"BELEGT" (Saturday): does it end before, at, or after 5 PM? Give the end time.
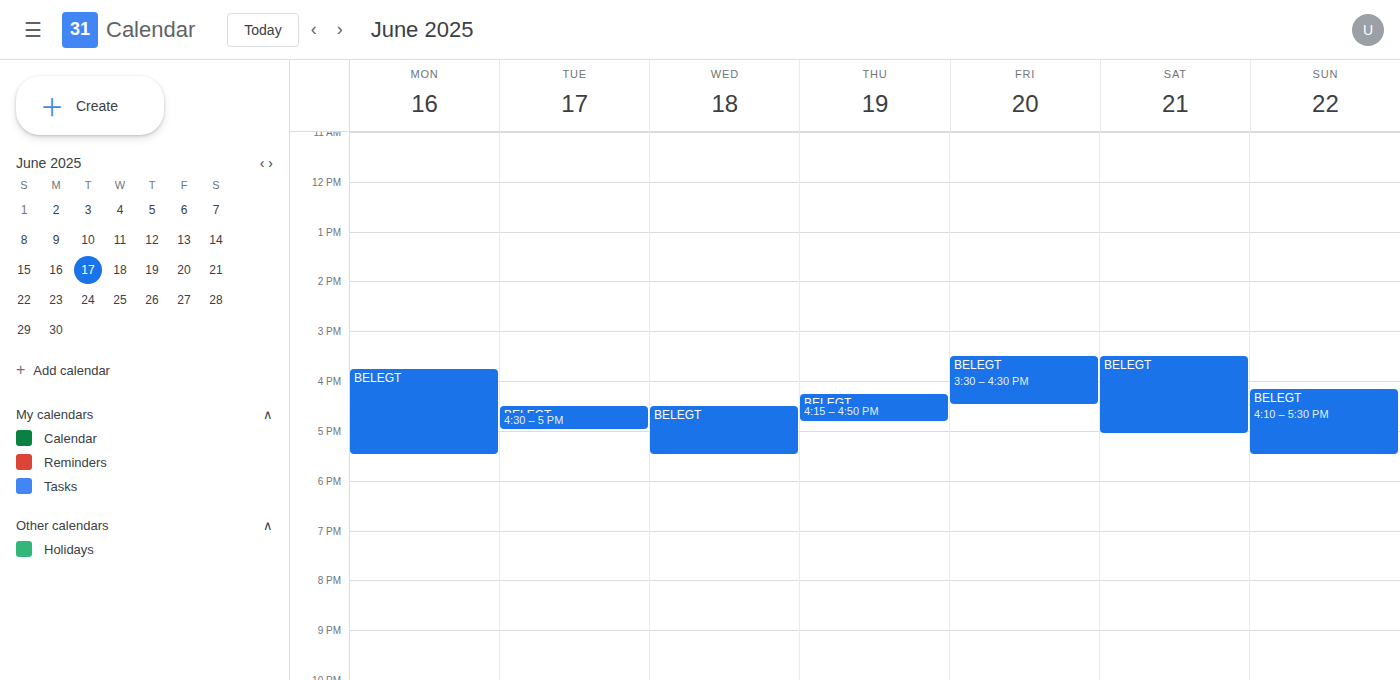
5:05 PM -- after 5 PM, 5 minutes below the 5 PM line.